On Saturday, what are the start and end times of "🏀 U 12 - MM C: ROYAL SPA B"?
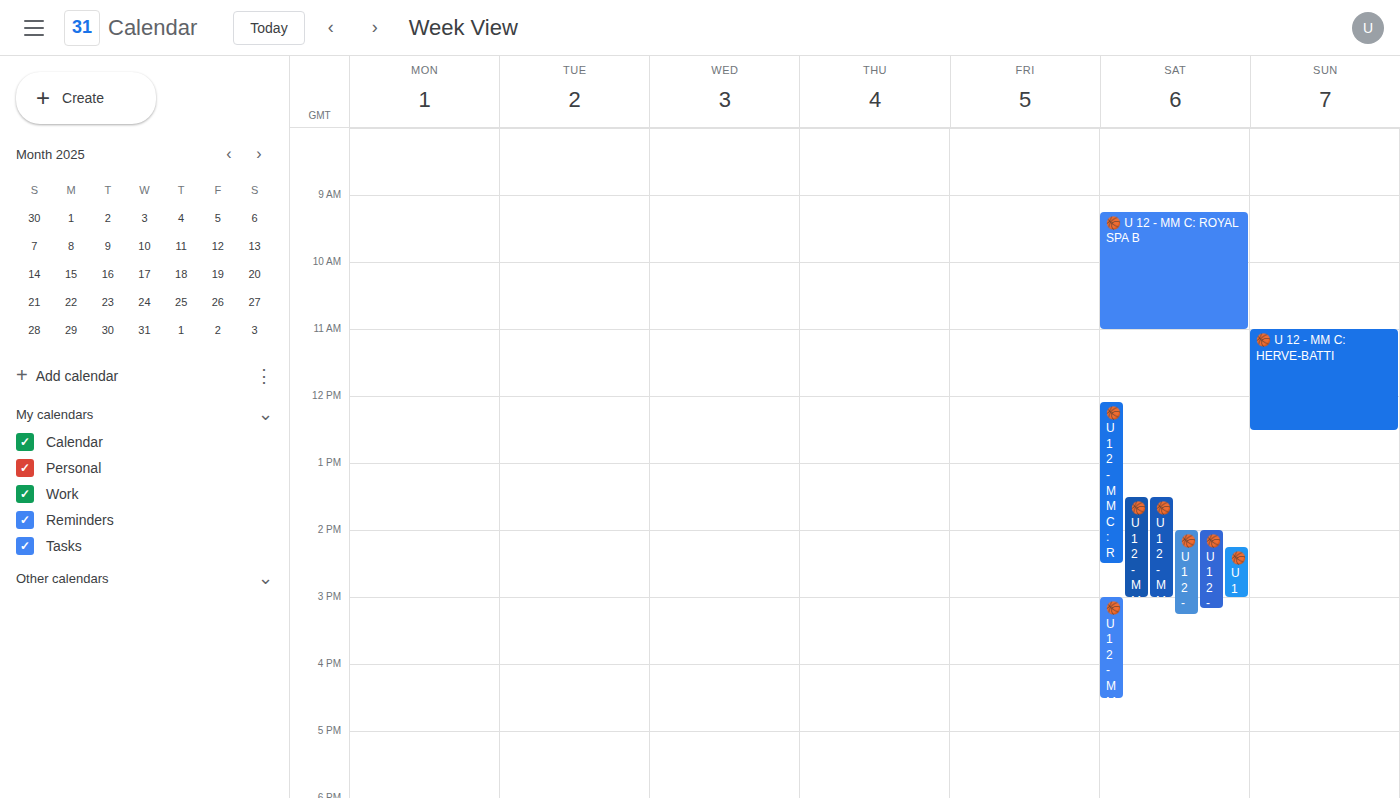
9:15 AM to 11:00 AM